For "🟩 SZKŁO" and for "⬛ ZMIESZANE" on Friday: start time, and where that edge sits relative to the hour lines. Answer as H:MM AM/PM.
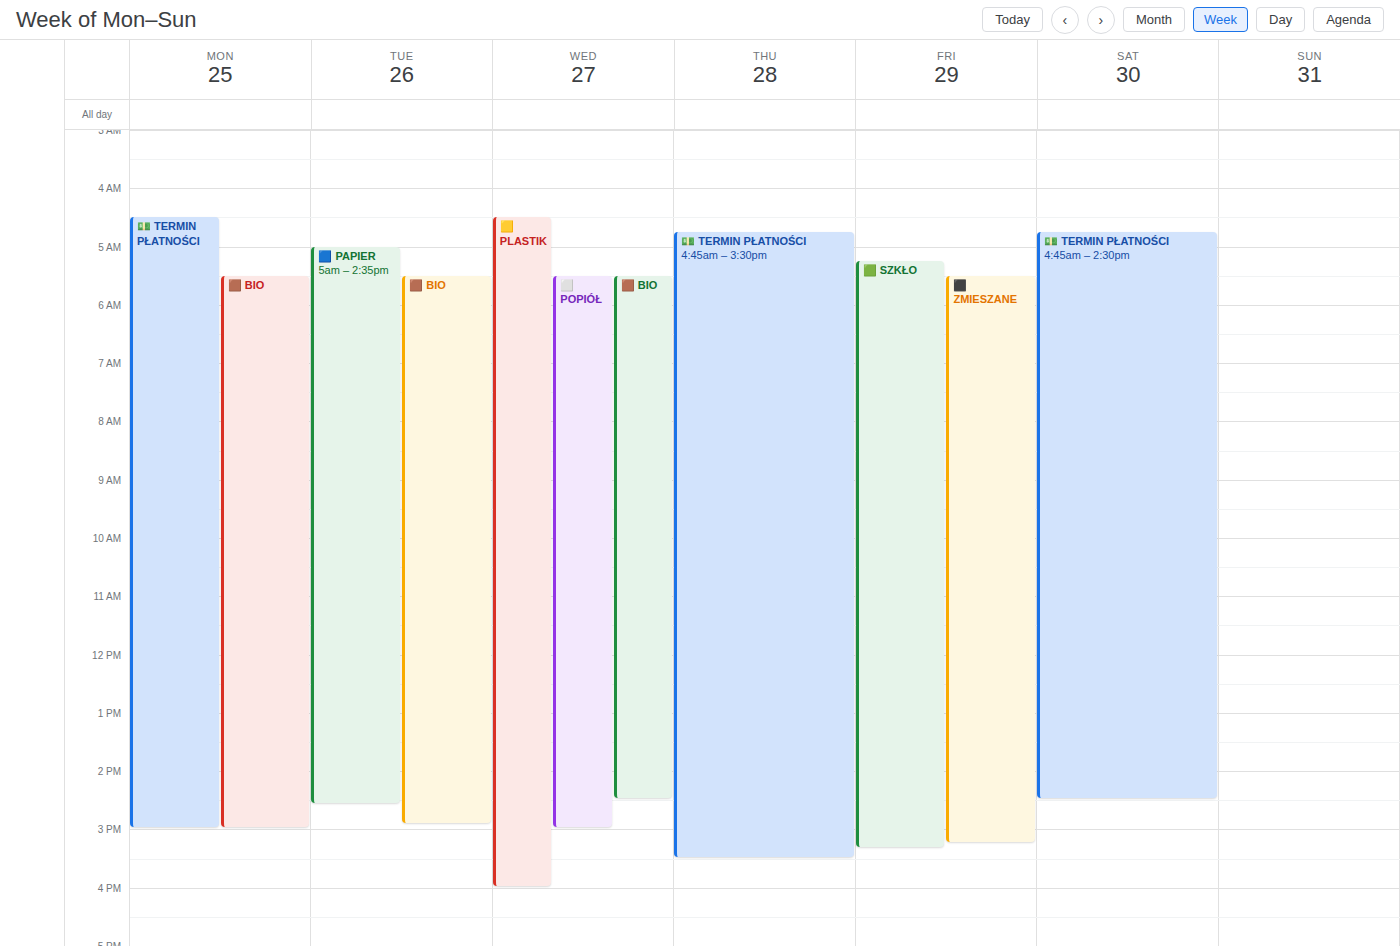
"🟩 SZKŁO": 5:15 AM, neither: a quarter of the way from the 5 AM line to the 6 AM line. "⬛ ZMIESZANE": 5:30 AM, halfway between the 5 AM and 6 AM lines.